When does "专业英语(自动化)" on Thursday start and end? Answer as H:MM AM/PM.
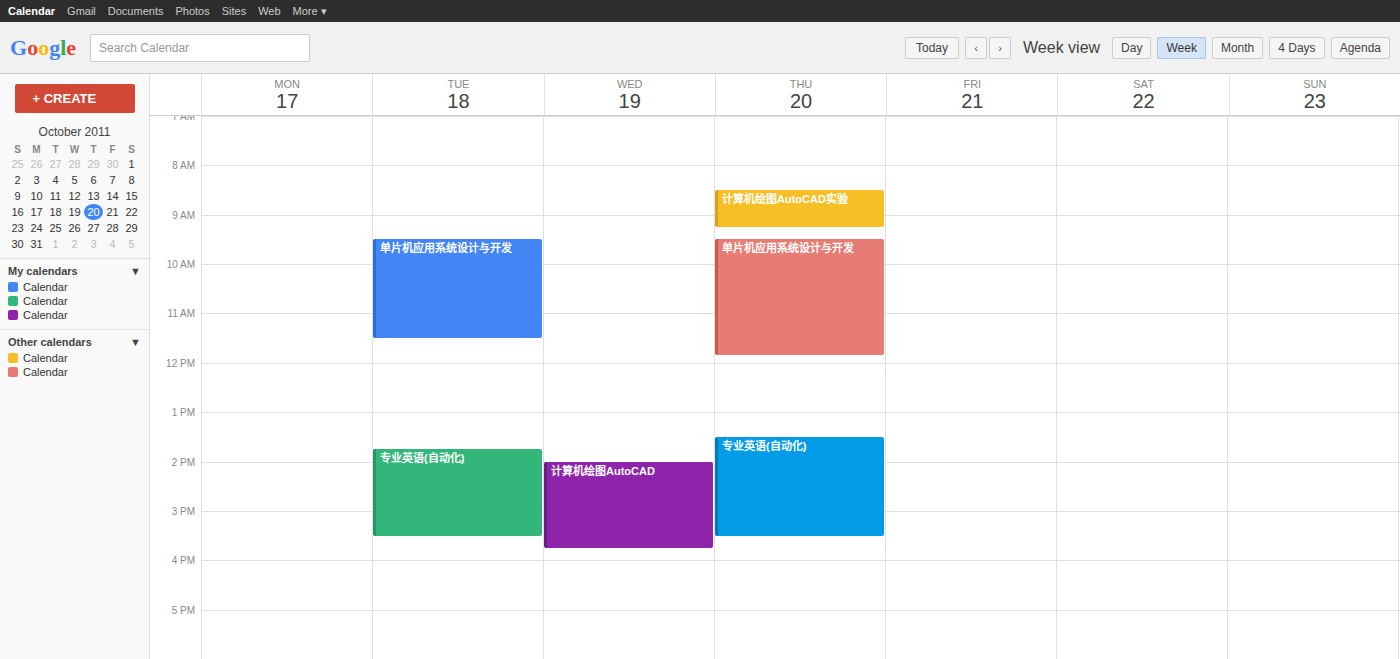
1:30 PM to 3:30 PM